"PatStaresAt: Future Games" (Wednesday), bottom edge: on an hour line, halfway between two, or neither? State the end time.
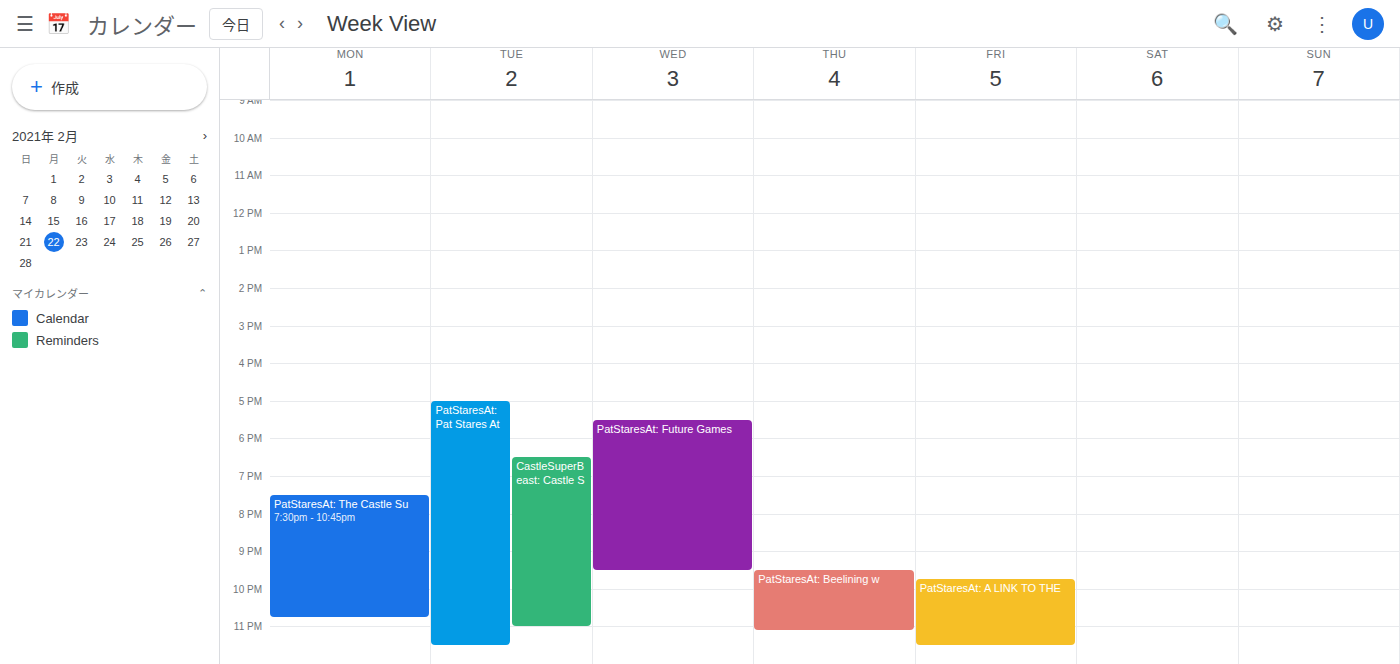
9:30 PM -- halfway between the 9 PM and 10 PM lines.